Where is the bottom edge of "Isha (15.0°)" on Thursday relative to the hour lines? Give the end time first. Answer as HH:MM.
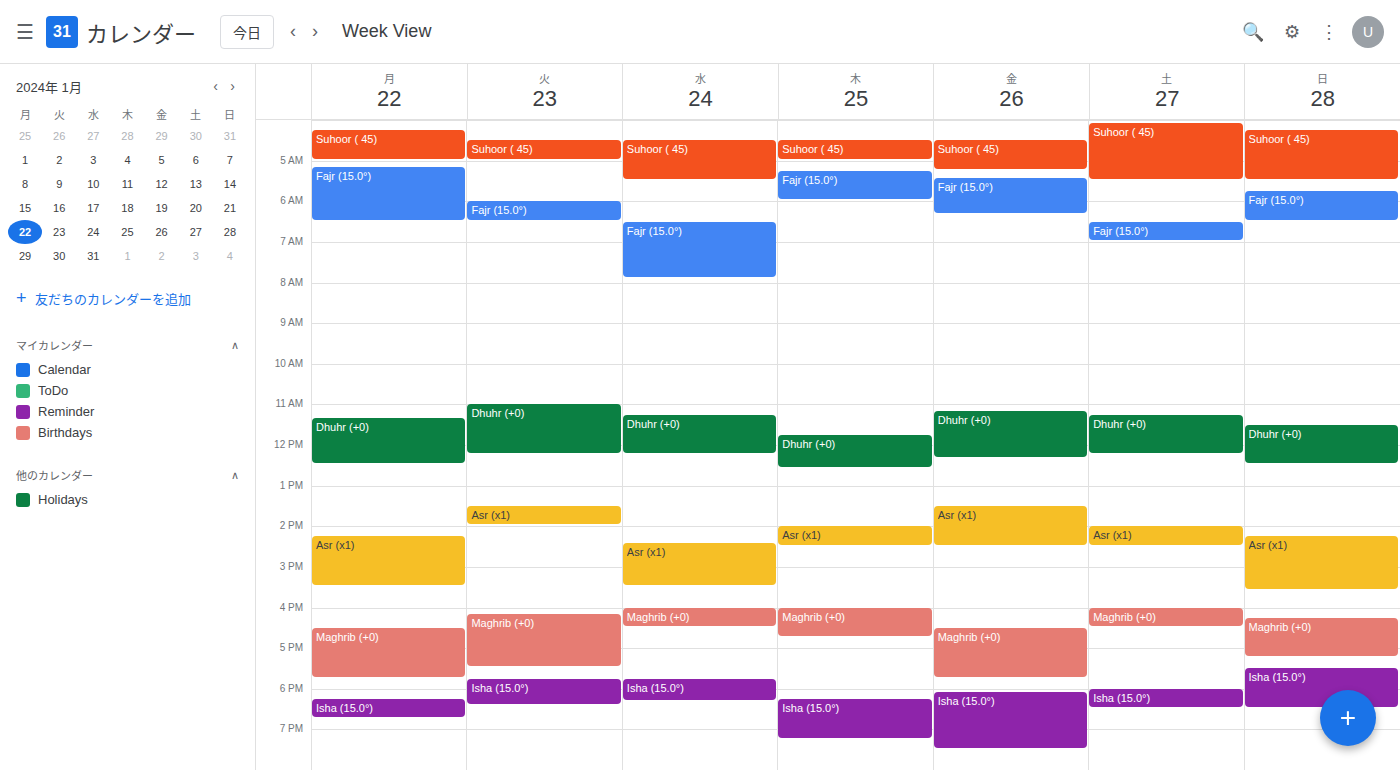
19:15 -- neither: a quarter of the way from the 19:00 line to the 20:00 line.